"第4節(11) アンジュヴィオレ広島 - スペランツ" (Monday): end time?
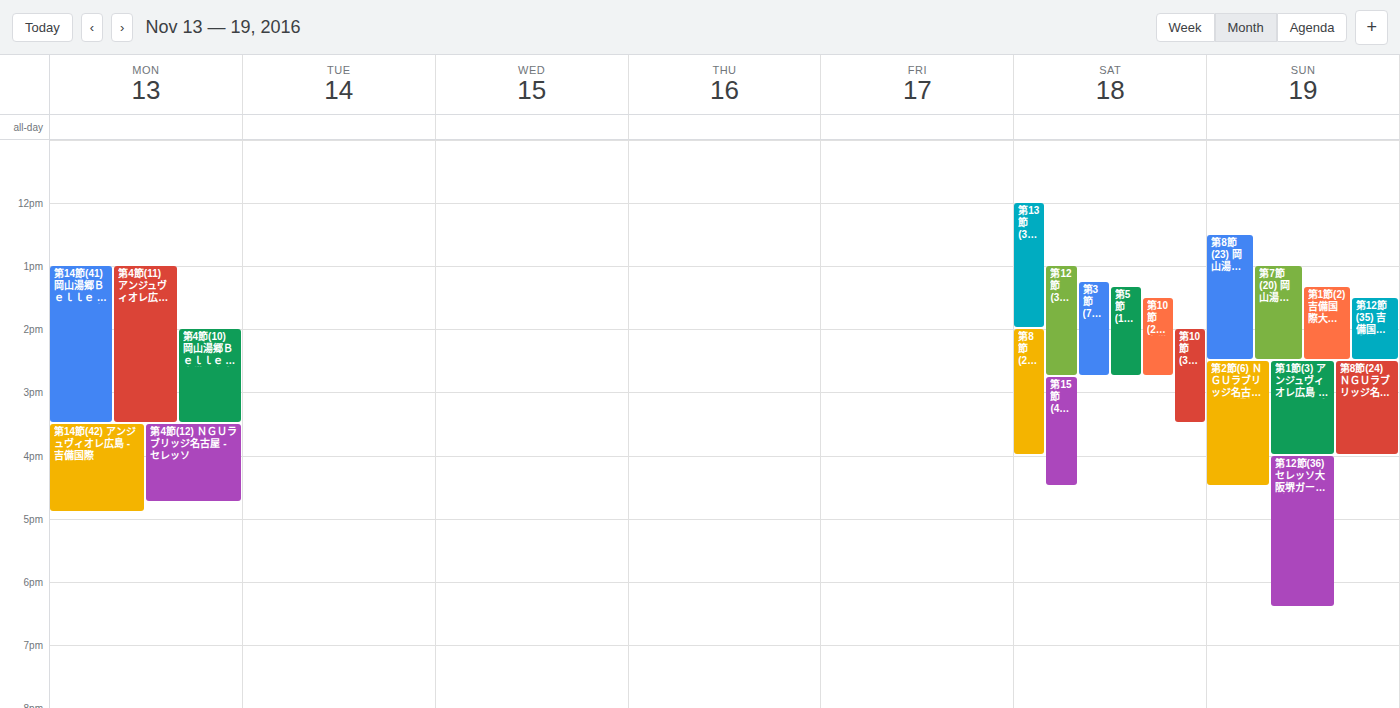
3:30 PM